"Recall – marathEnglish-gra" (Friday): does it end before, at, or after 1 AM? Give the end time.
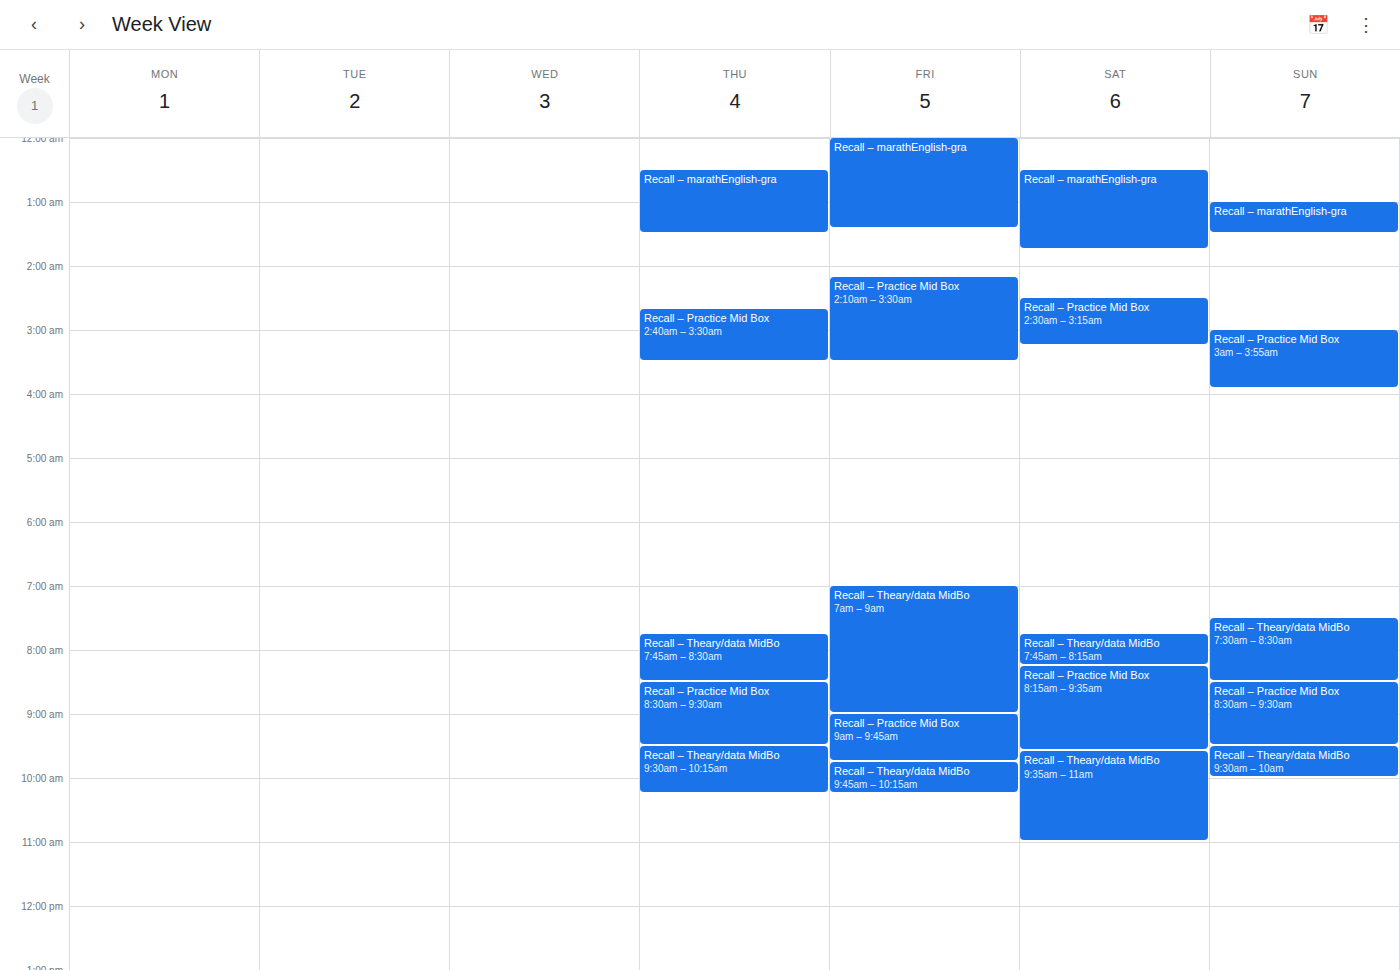
1:25 AM -- after 1 AM, 25 minutes below the 1 AM line.